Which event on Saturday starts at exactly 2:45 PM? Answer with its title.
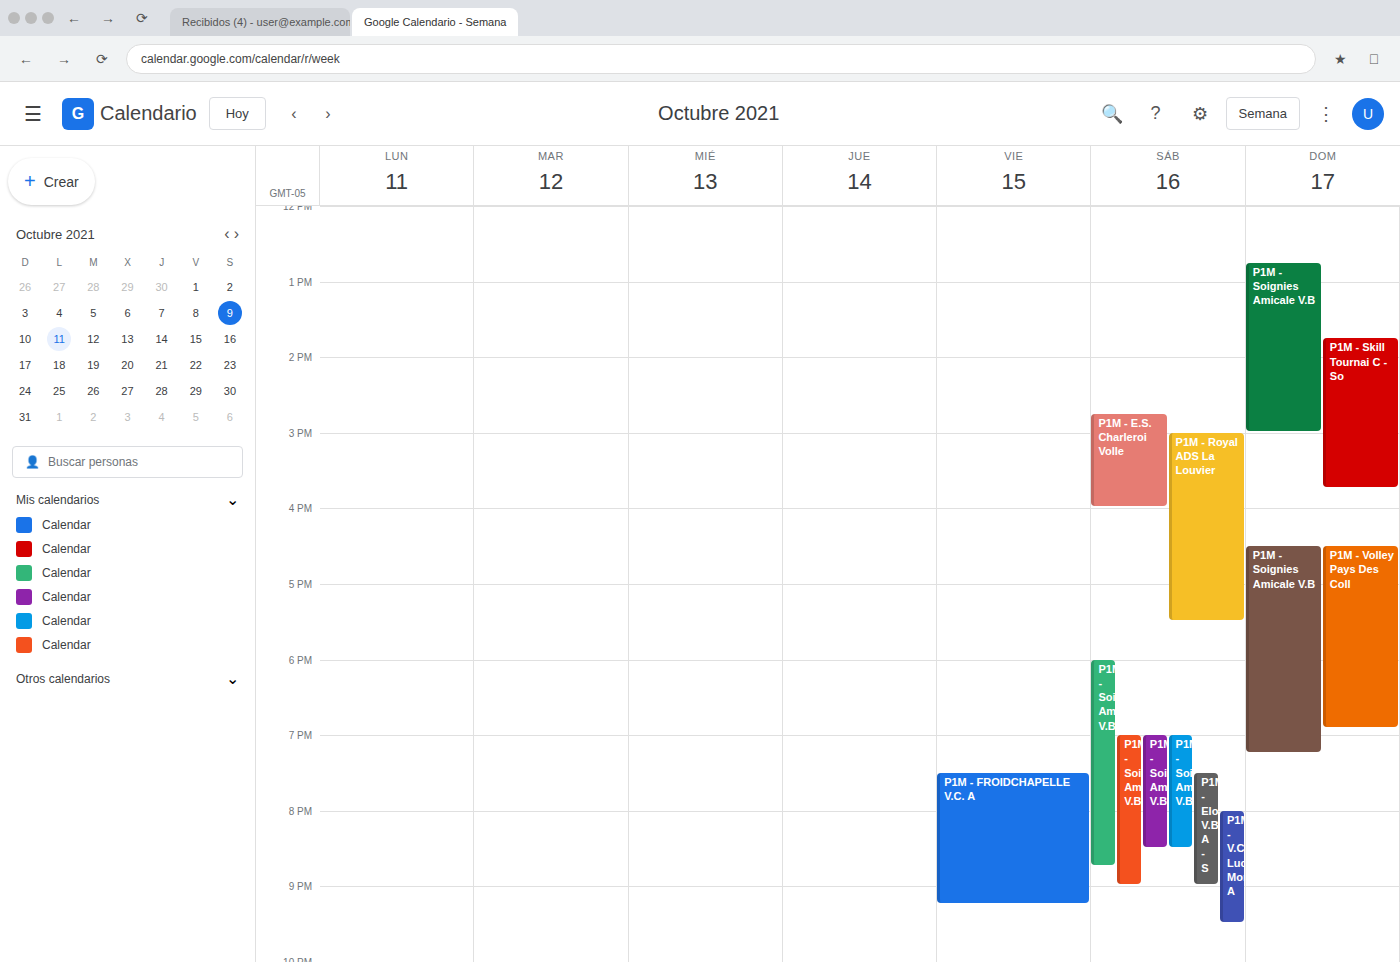
"P1M - E.S. Charleroi Volle"